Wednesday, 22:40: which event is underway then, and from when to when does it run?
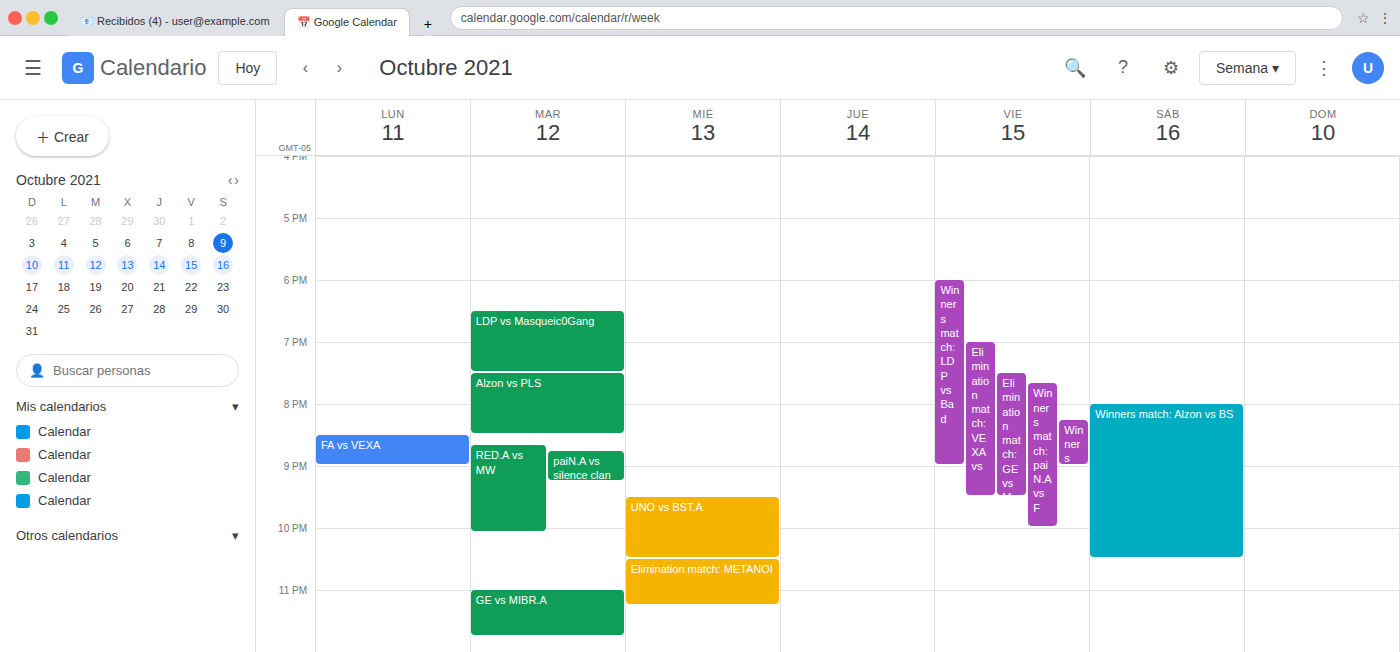
"Elimination match: METANOI", 22:30 to 23:15